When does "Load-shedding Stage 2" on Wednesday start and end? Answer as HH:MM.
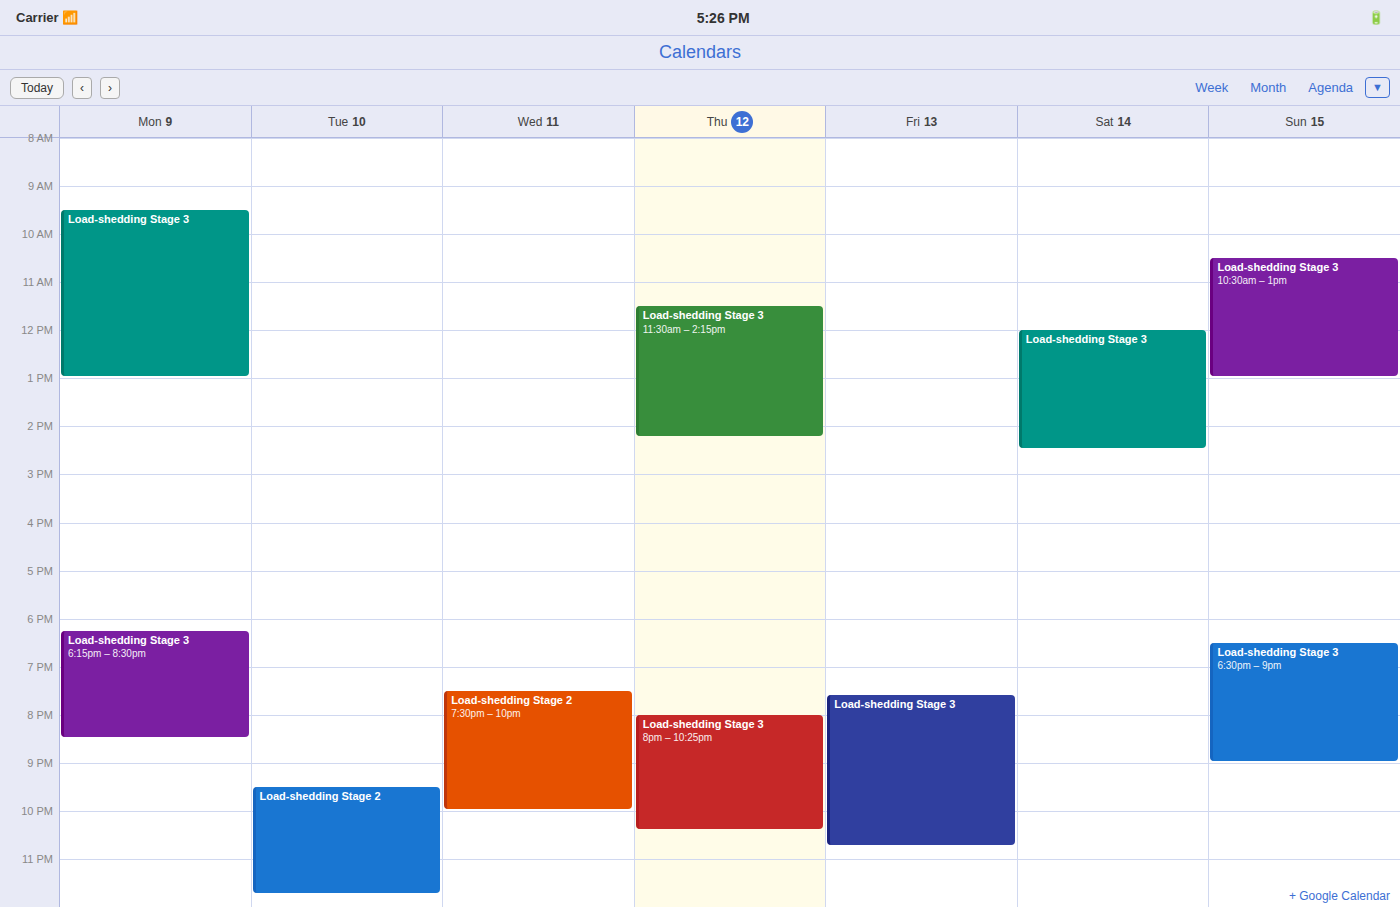
19:30 to 22:00